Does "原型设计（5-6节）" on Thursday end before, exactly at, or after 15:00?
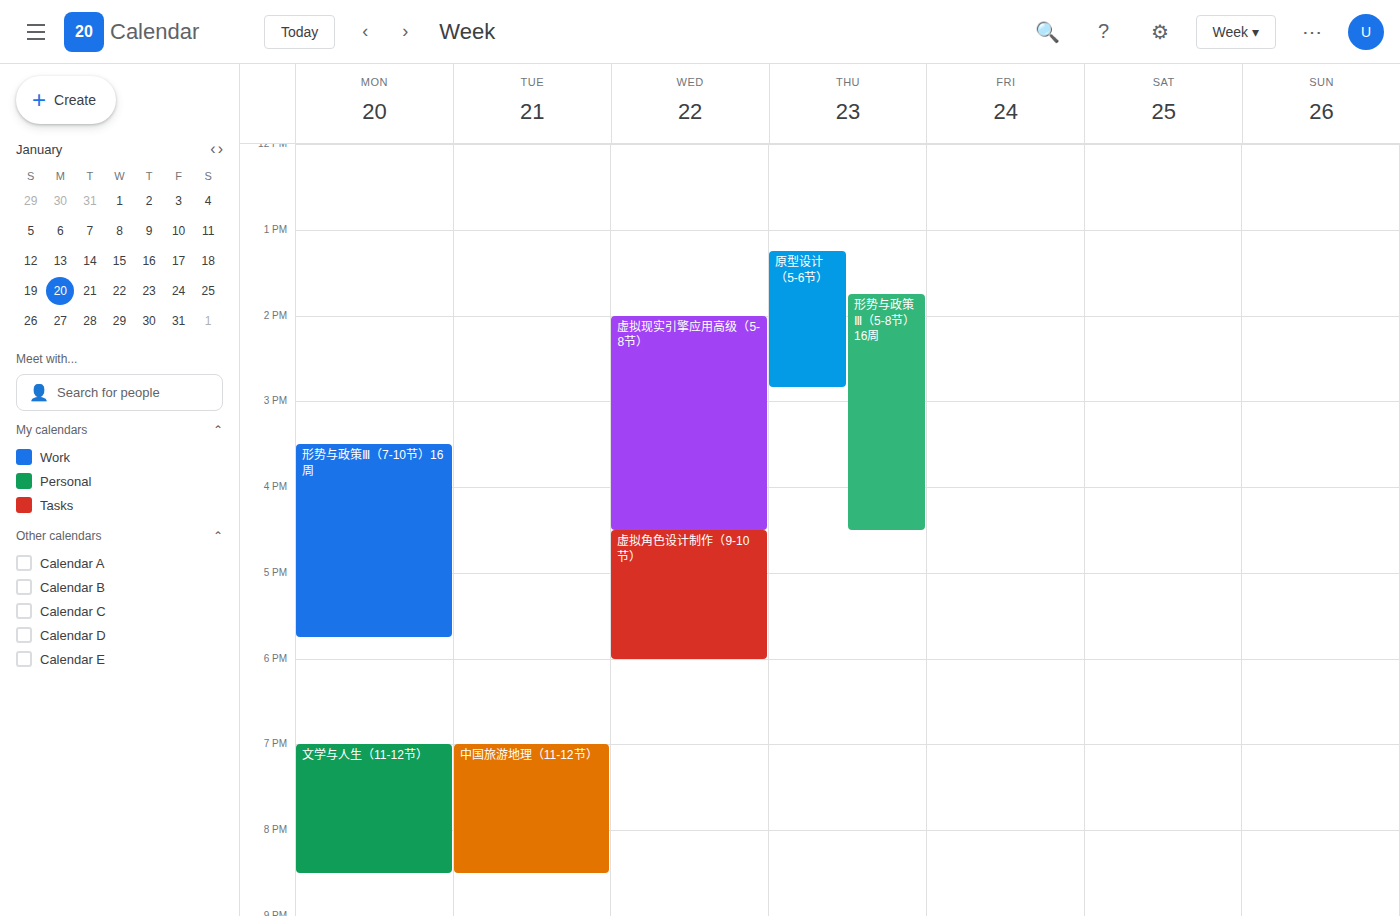
14:50 -- before 15:00, 10 minutes above the 15:00 line.